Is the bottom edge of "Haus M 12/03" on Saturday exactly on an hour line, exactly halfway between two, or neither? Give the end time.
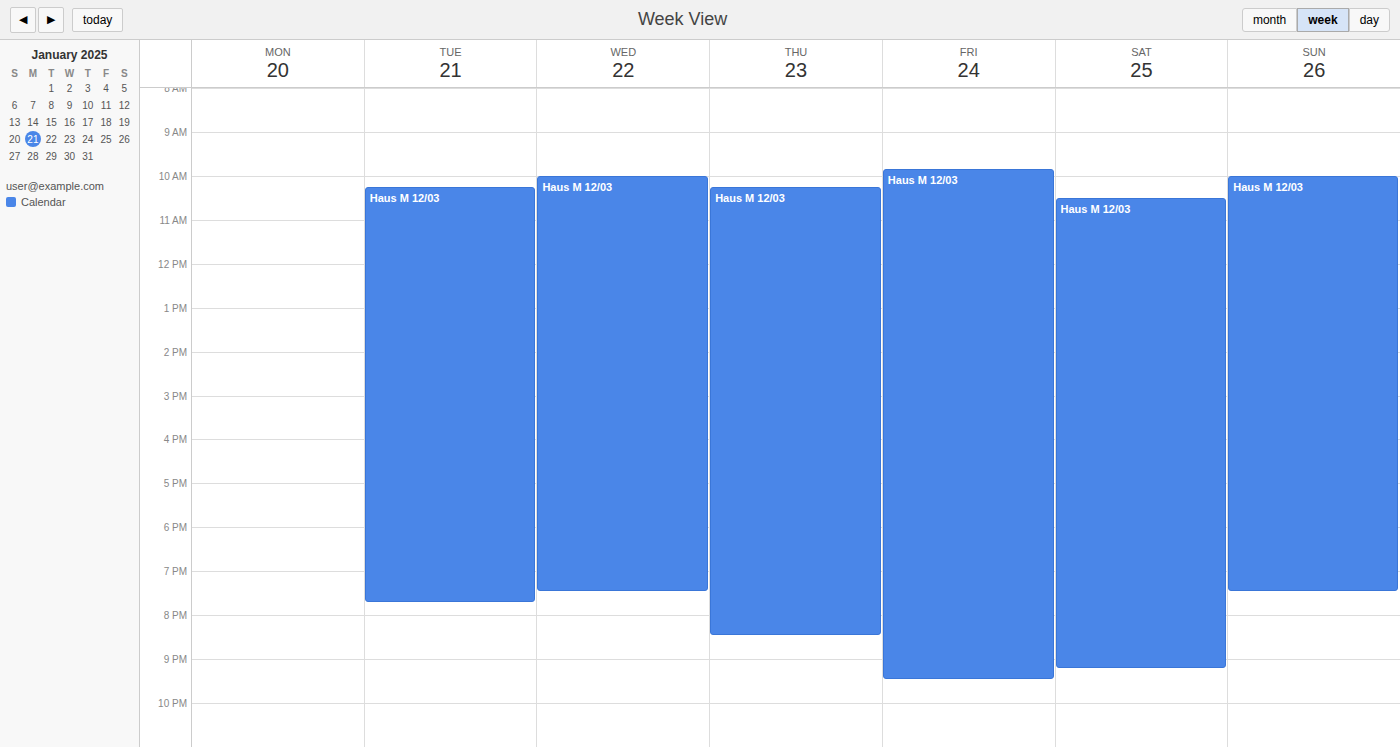
9:15 PM -- neither: a quarter of the way from the 9 PM line to the 10 PM line.